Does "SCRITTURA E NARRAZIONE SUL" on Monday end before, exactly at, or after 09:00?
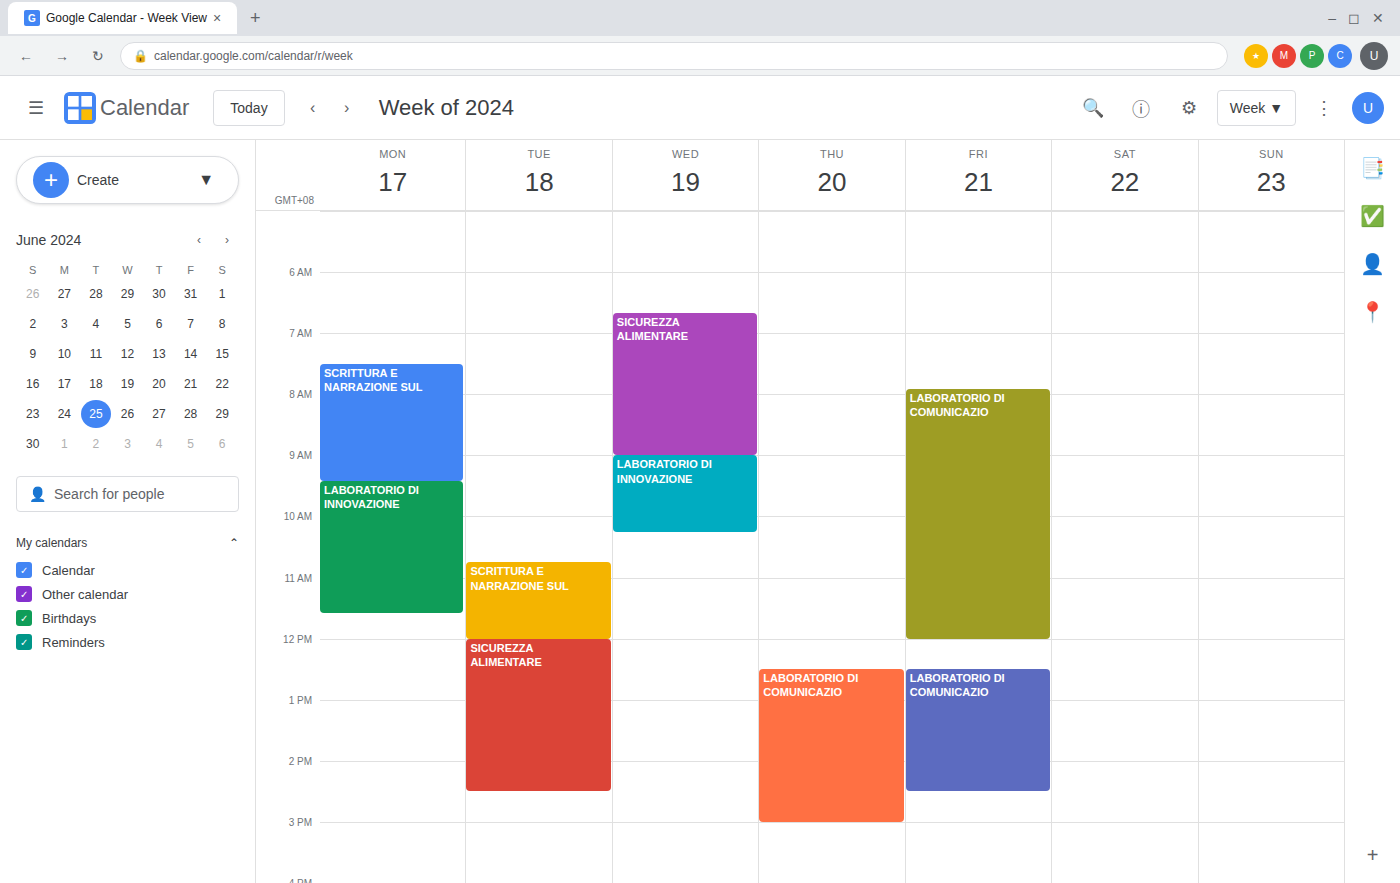
09:25 -- after 09:00, 25 minutes below the 09:00 line.